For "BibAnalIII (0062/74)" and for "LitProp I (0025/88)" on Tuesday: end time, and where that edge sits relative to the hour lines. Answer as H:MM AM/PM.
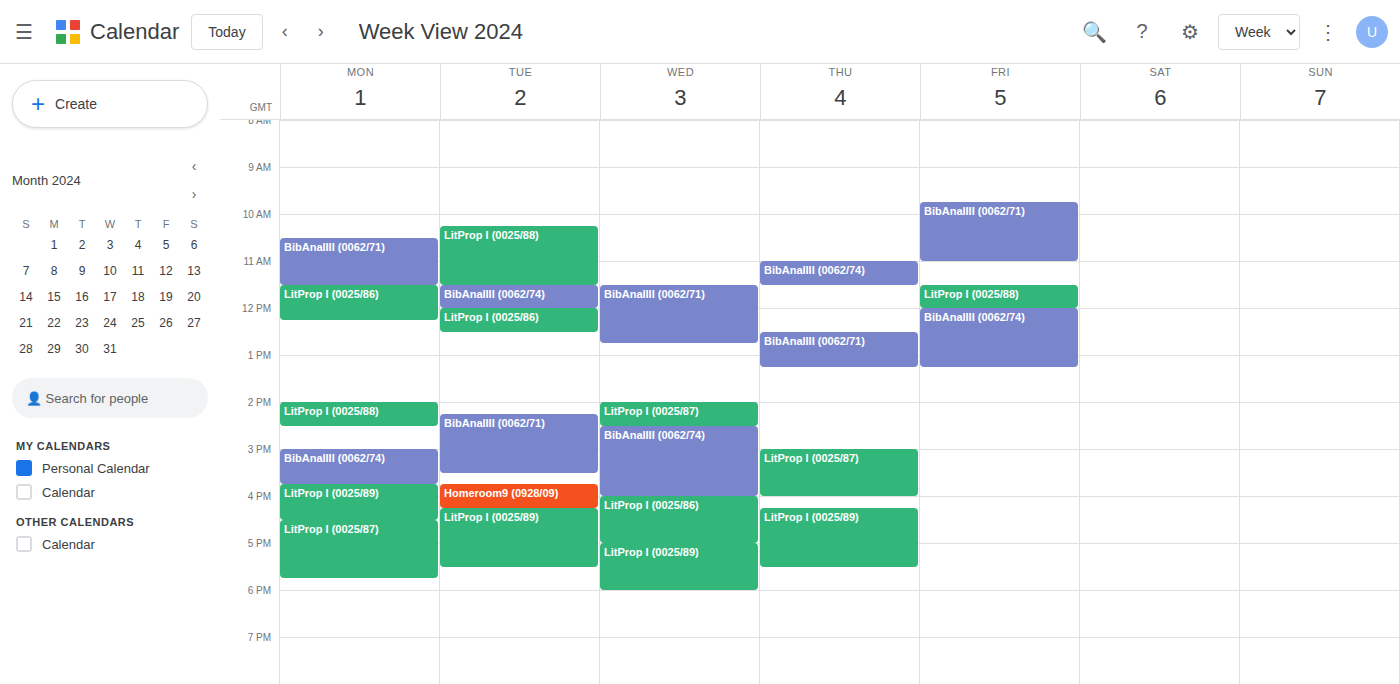
"BibAnalIII (0062/74)": 12:00 PM, exactly on the 12 PM line. "LitProp I (0025/88)": 11:30 AM, halfway between the 11 AM and 12 PM lines.